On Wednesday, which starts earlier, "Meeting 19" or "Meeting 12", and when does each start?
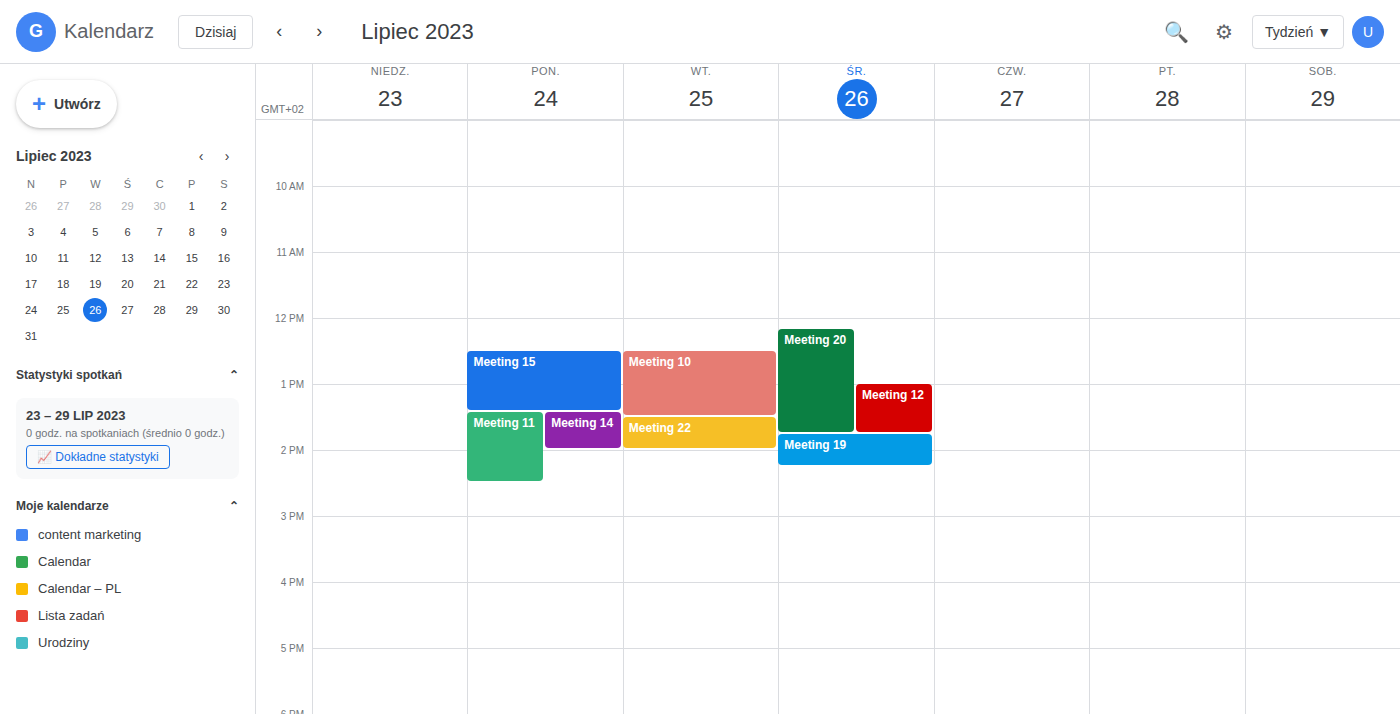
"Meeting 12" 1:00 PM; "Meeting 19" 1:45 PM.